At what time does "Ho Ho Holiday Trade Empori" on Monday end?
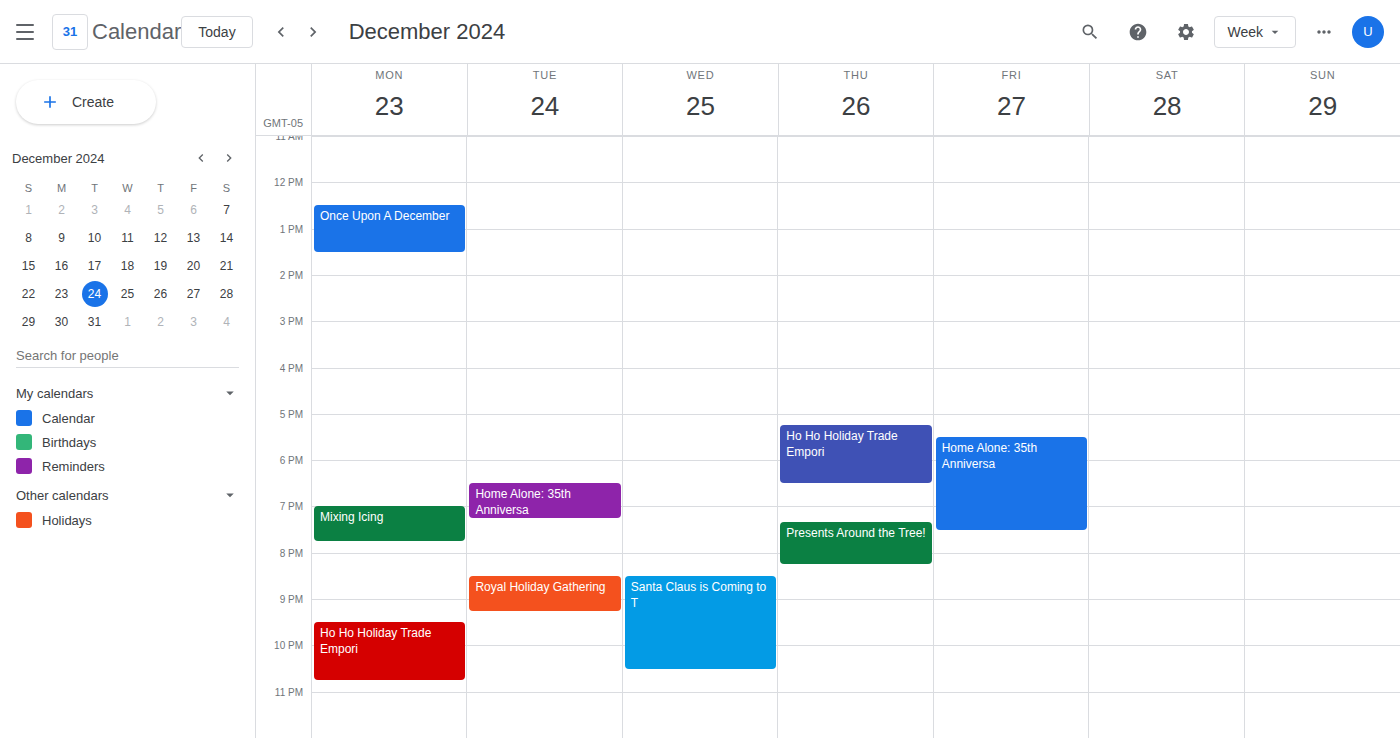
10:45 PM